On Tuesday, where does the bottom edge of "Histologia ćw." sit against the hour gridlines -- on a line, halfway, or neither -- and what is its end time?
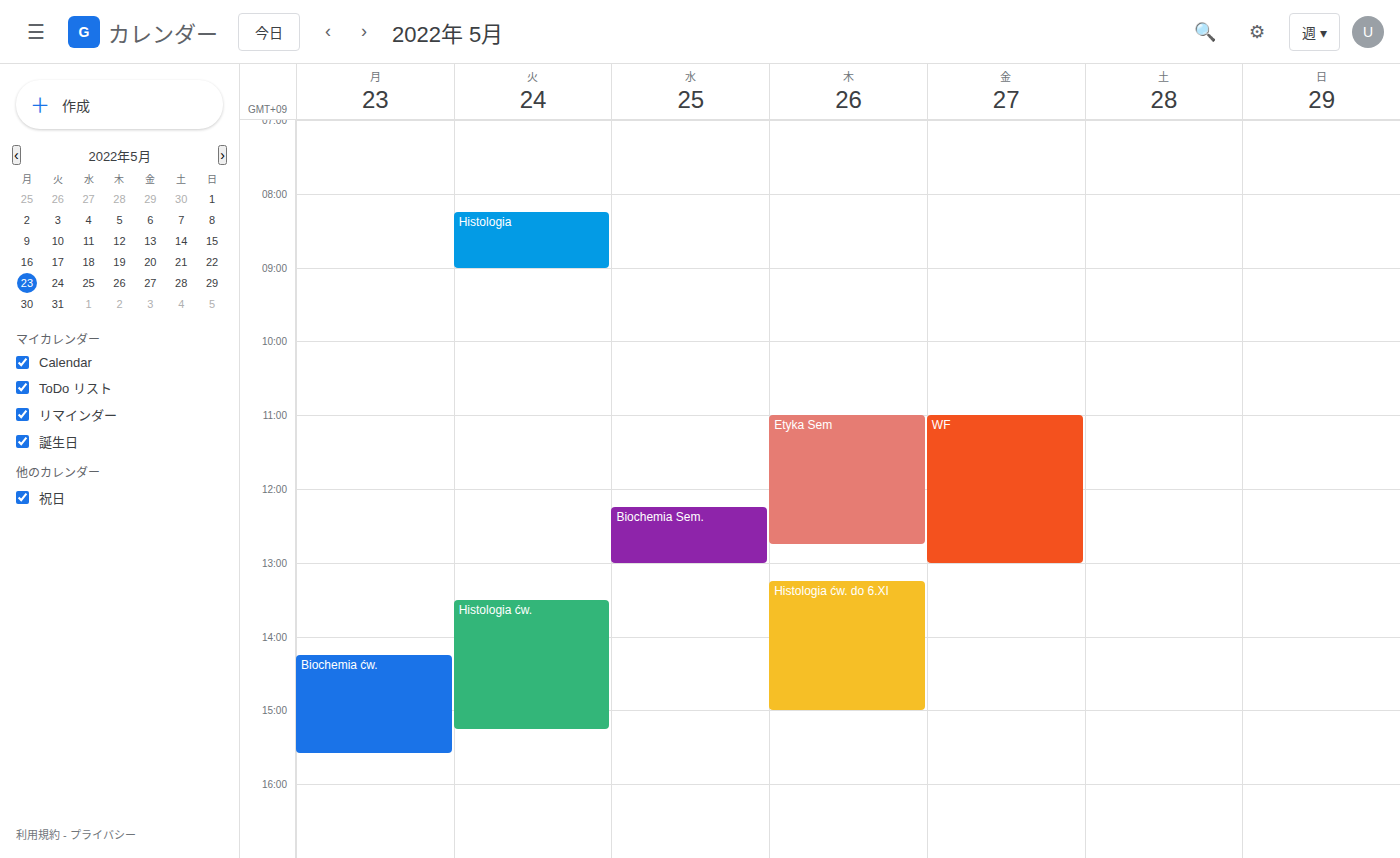
3:15 PM -- neither: a quarter of the way from the 3 PM line to the 4 PM line.